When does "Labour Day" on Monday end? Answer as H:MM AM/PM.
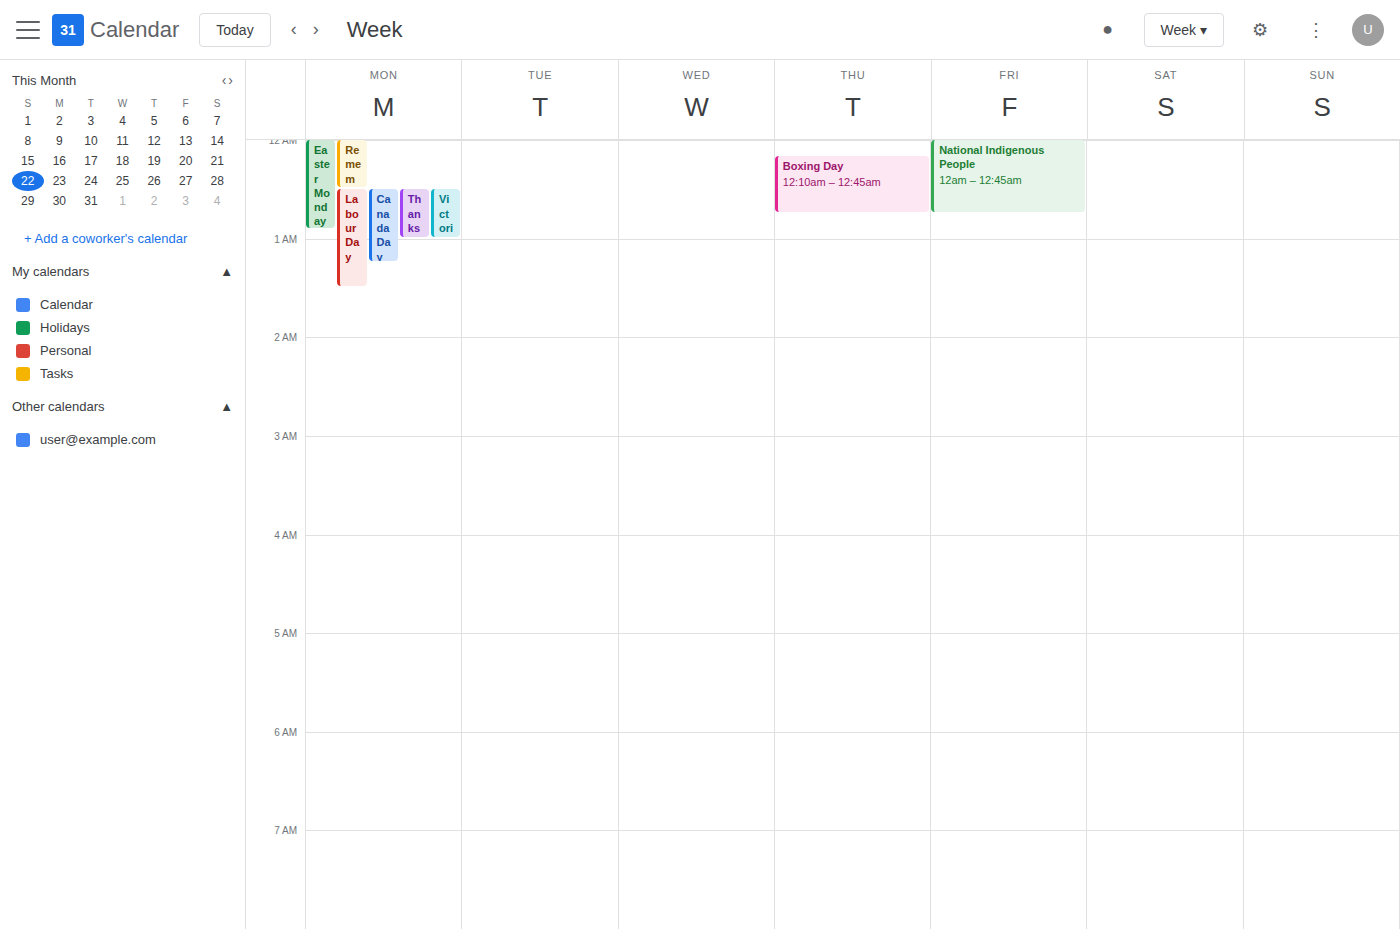
1:30 AM